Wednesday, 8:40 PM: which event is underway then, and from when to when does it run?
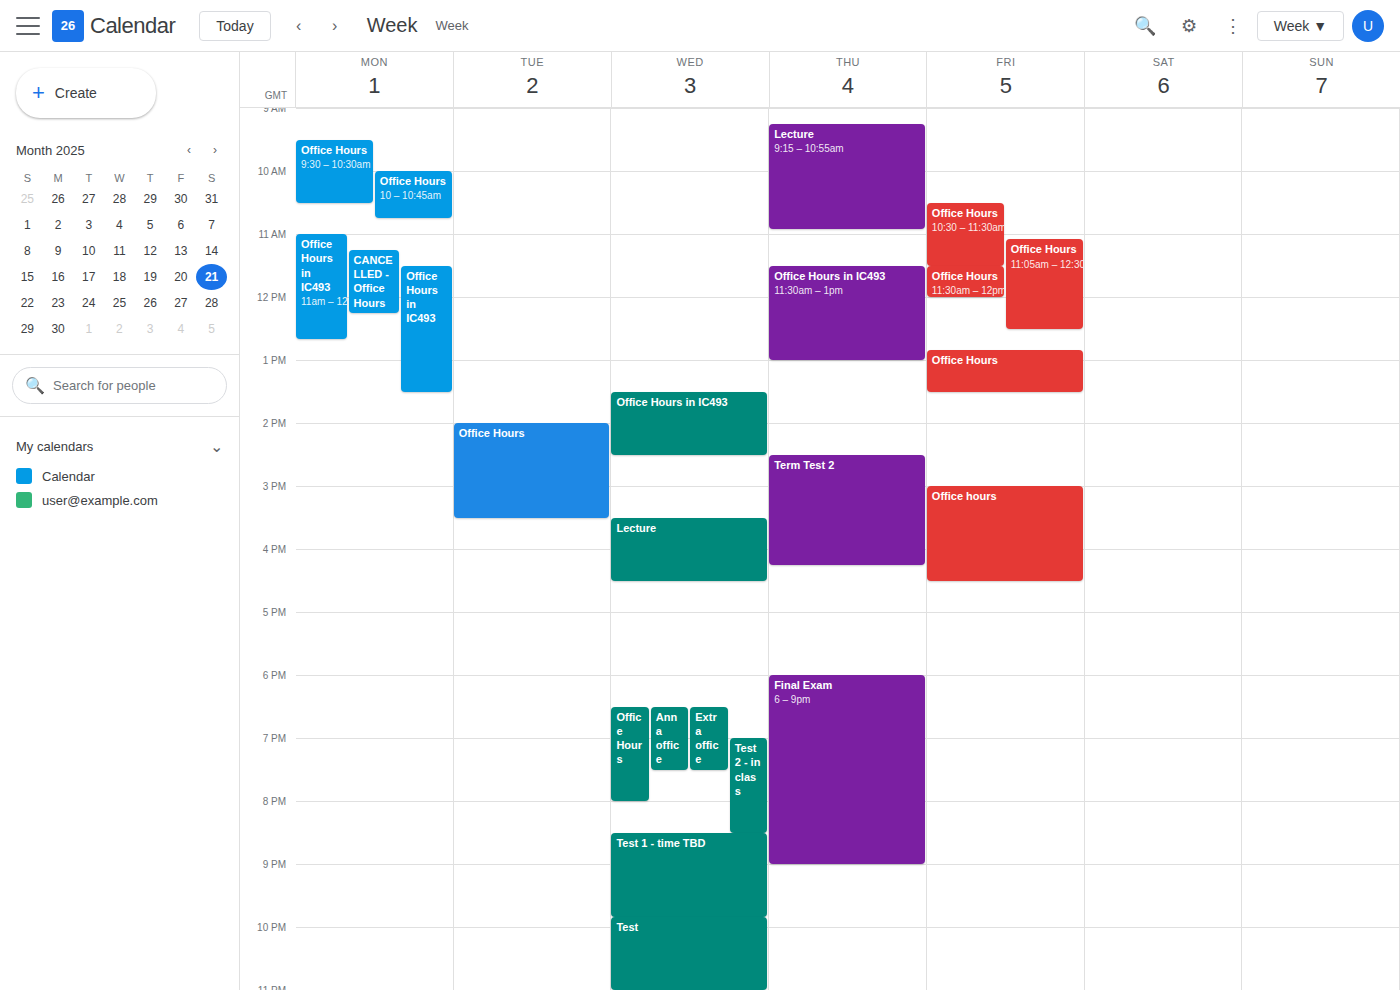
"Test 1 - time TBD", 8:30 PM to 9:50 PM